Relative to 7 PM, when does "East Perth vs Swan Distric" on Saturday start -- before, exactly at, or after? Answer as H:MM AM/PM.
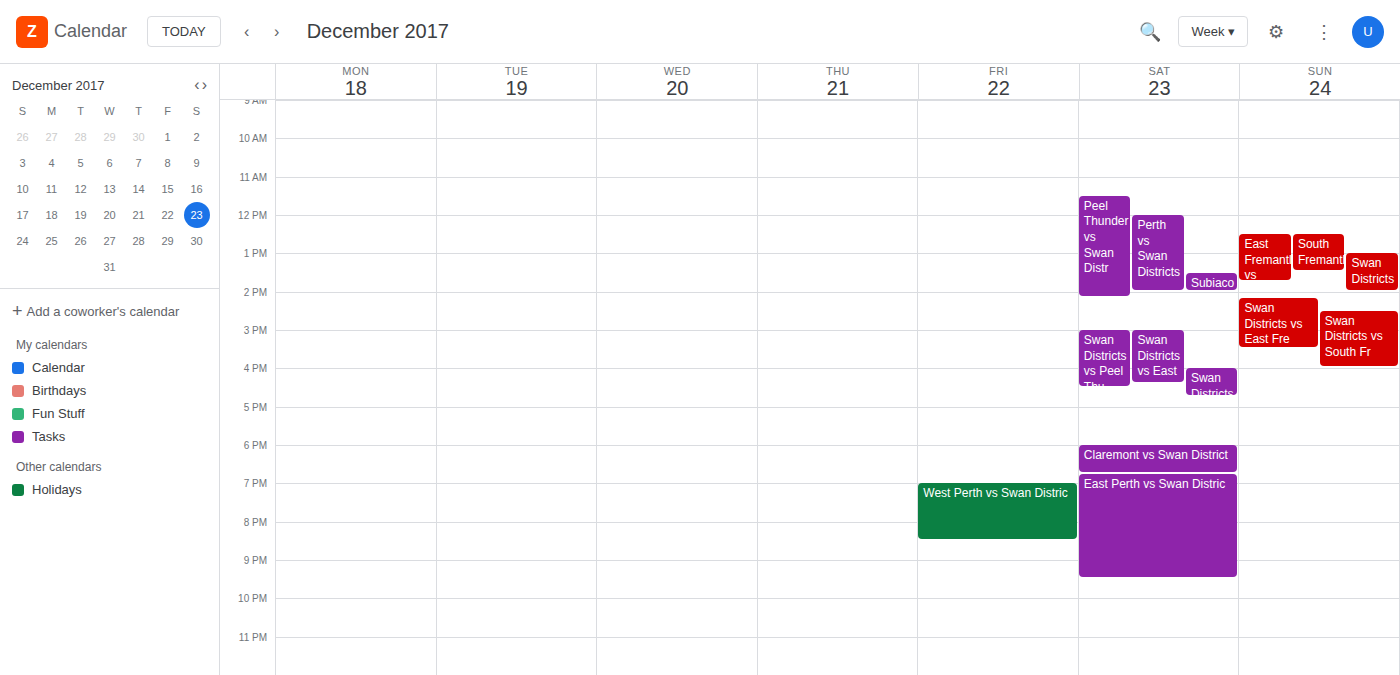
6:45 PM -- before 7 PM, 15 minutes above the 7 PM line.